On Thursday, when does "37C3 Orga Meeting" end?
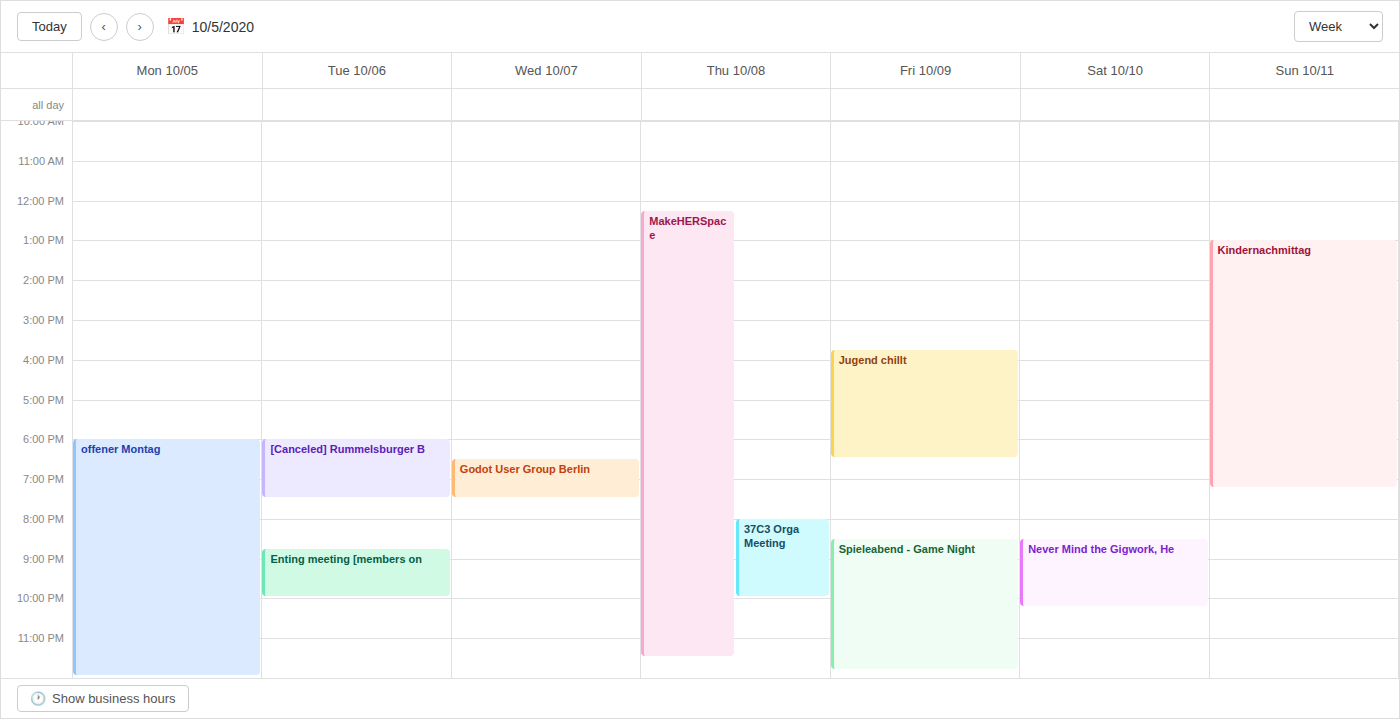
10:00 PM